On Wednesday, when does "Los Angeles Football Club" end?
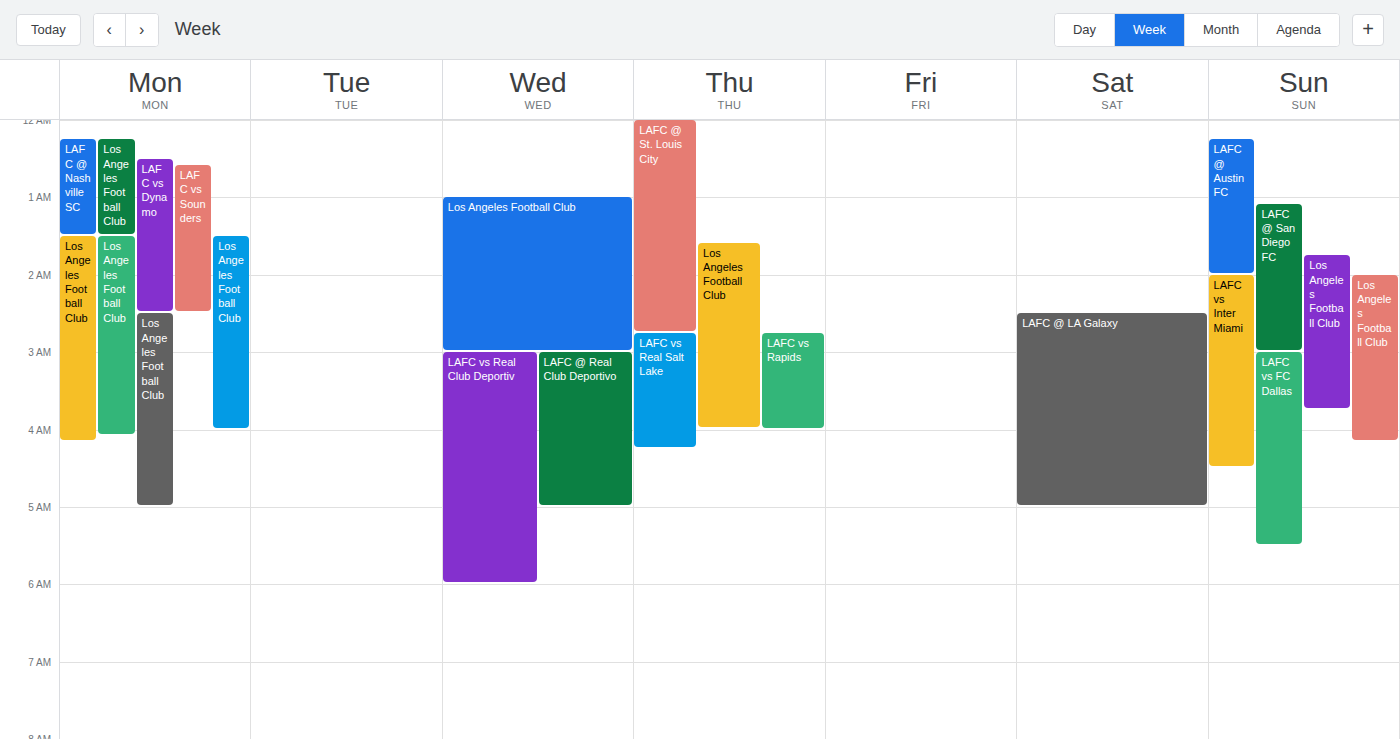
3:00 AM